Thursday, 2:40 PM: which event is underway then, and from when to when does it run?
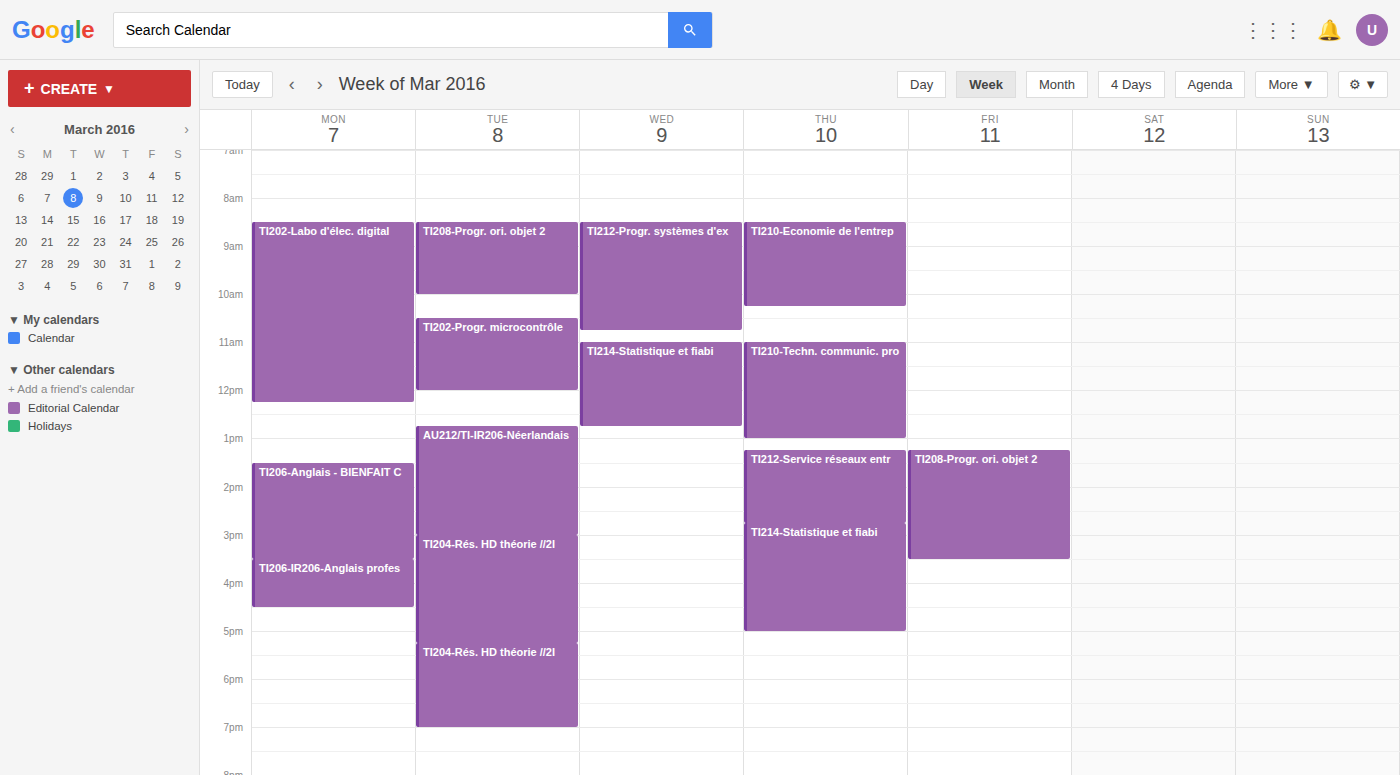
"TI212-Service réseaux entr", 1:15 PM to 2:45 PM